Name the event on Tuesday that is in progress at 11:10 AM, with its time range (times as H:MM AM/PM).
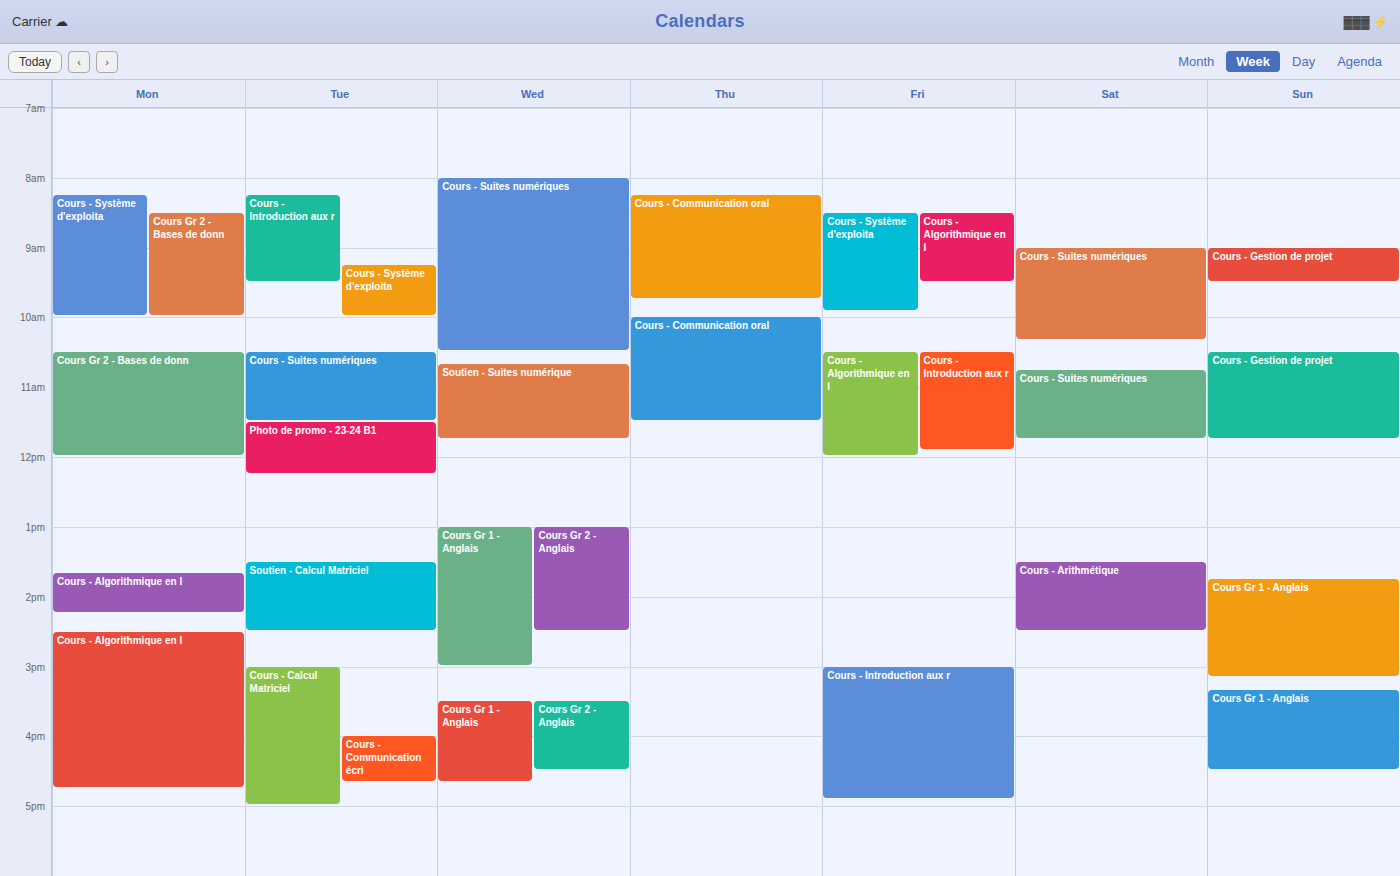
"Cours - Suites numériques", 10:30 AM to 11:30 AM